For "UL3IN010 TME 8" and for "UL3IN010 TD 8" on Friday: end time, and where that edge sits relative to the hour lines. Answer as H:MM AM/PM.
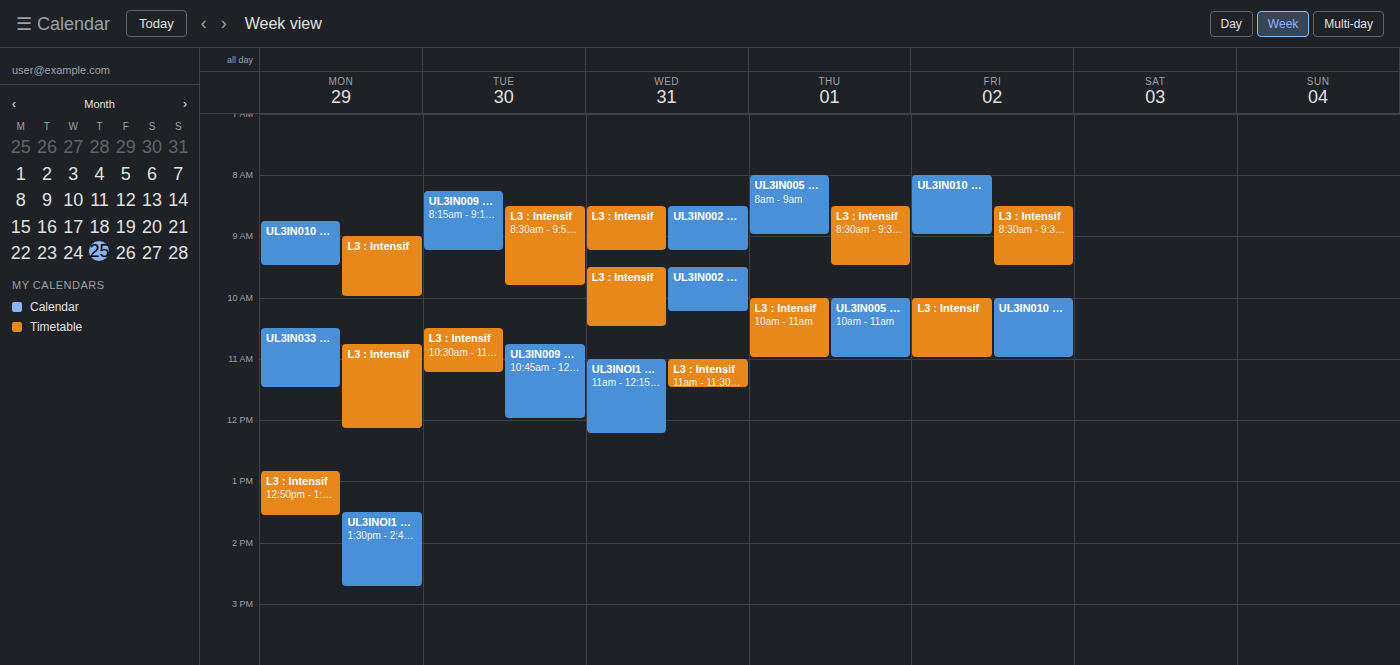
"UL3IN010 TME 8": 11:00 AM, exactly on the 11 AM line. "UL3IN010 TD 8": 9:00 AM, exactly on the 9 AM line.